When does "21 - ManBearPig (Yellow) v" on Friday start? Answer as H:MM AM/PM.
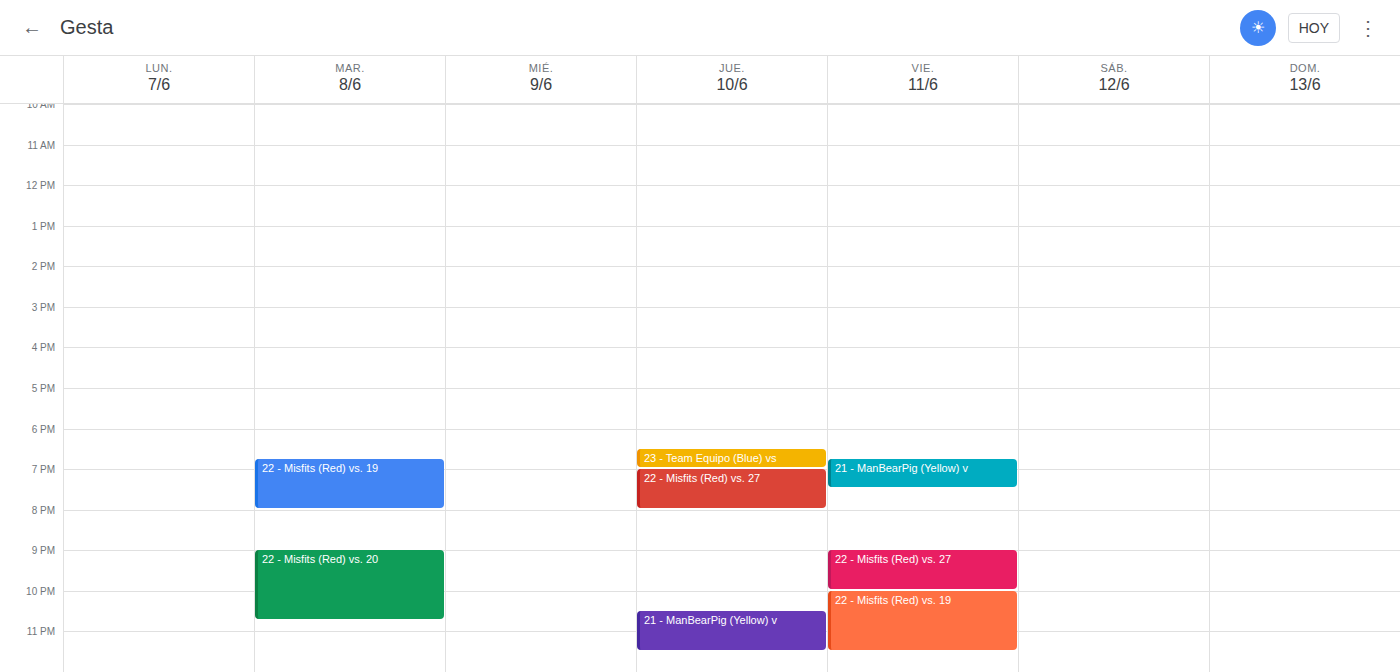
6:45 PM